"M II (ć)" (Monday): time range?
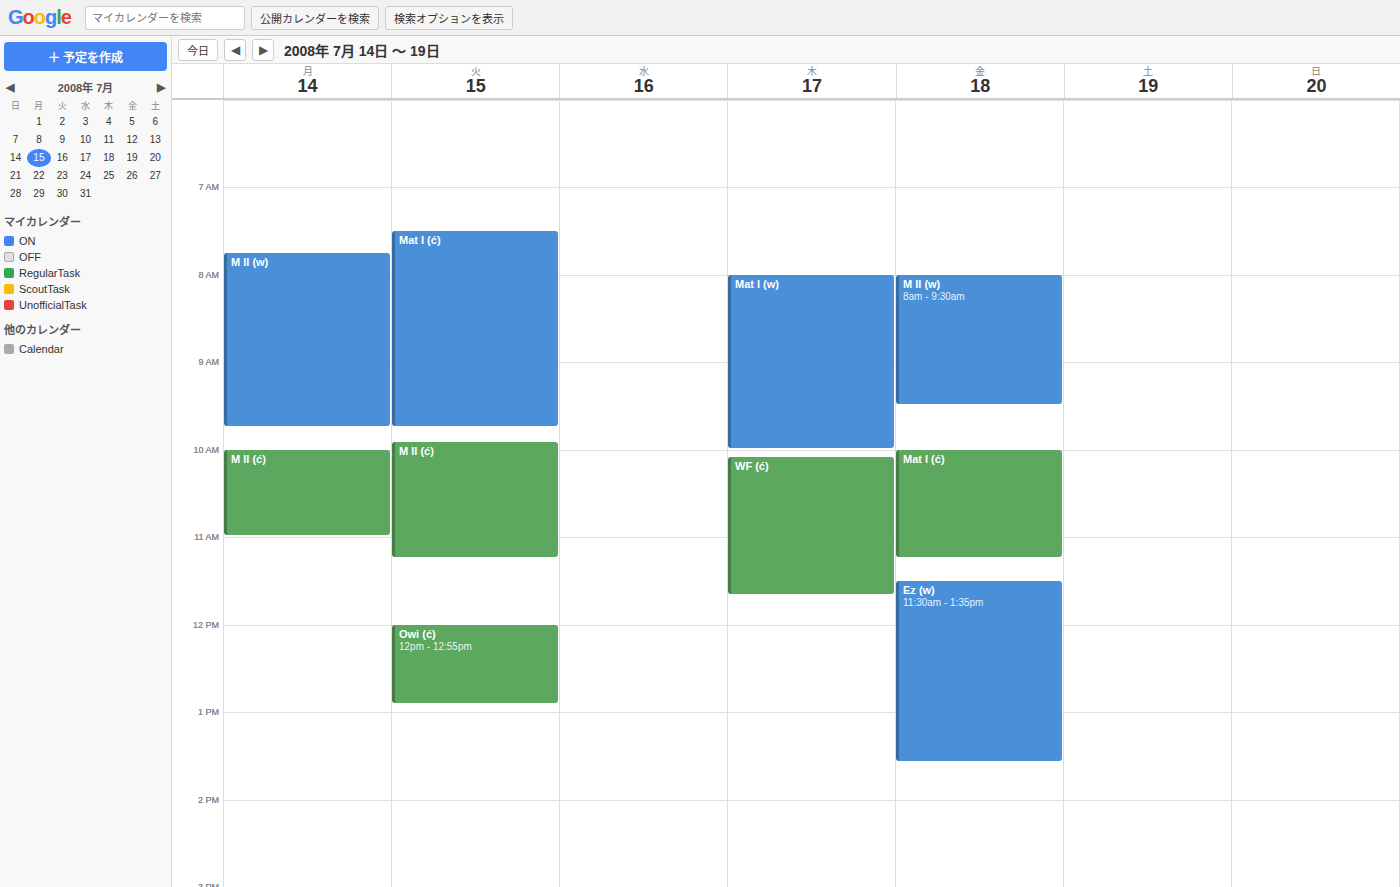
10:00 to 11:00